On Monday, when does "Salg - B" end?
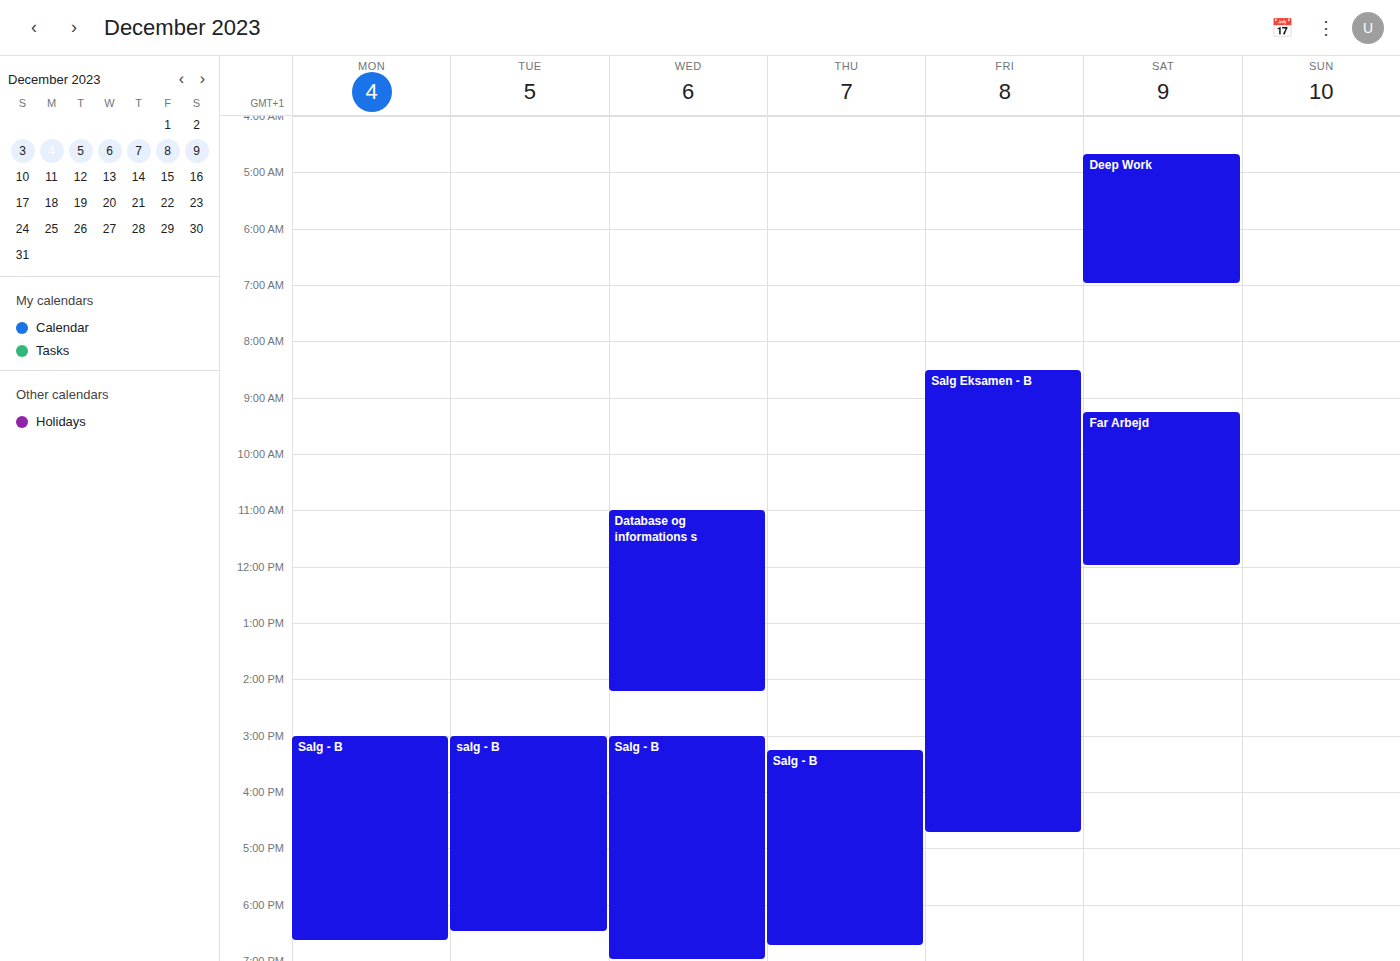
6:40 PM